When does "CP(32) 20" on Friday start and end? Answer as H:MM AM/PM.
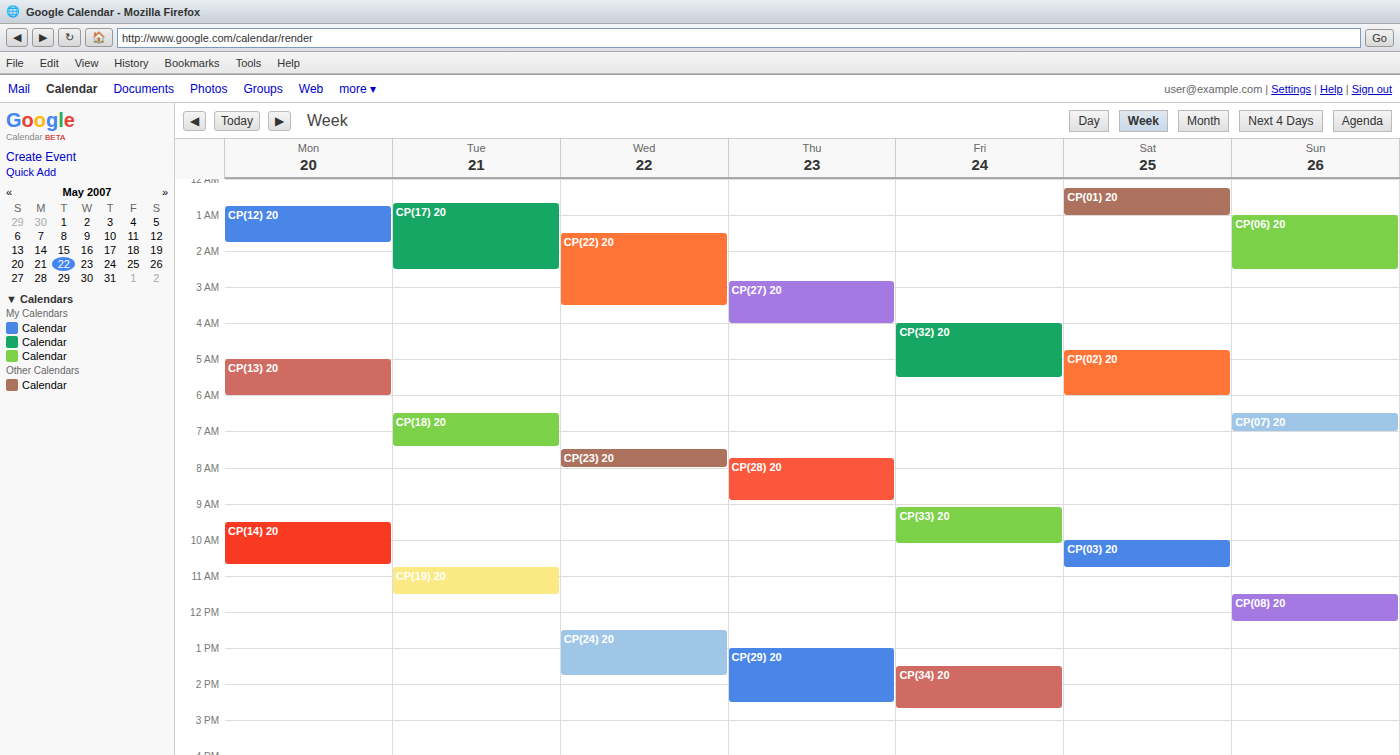
4:00 AM to 5:30 AM